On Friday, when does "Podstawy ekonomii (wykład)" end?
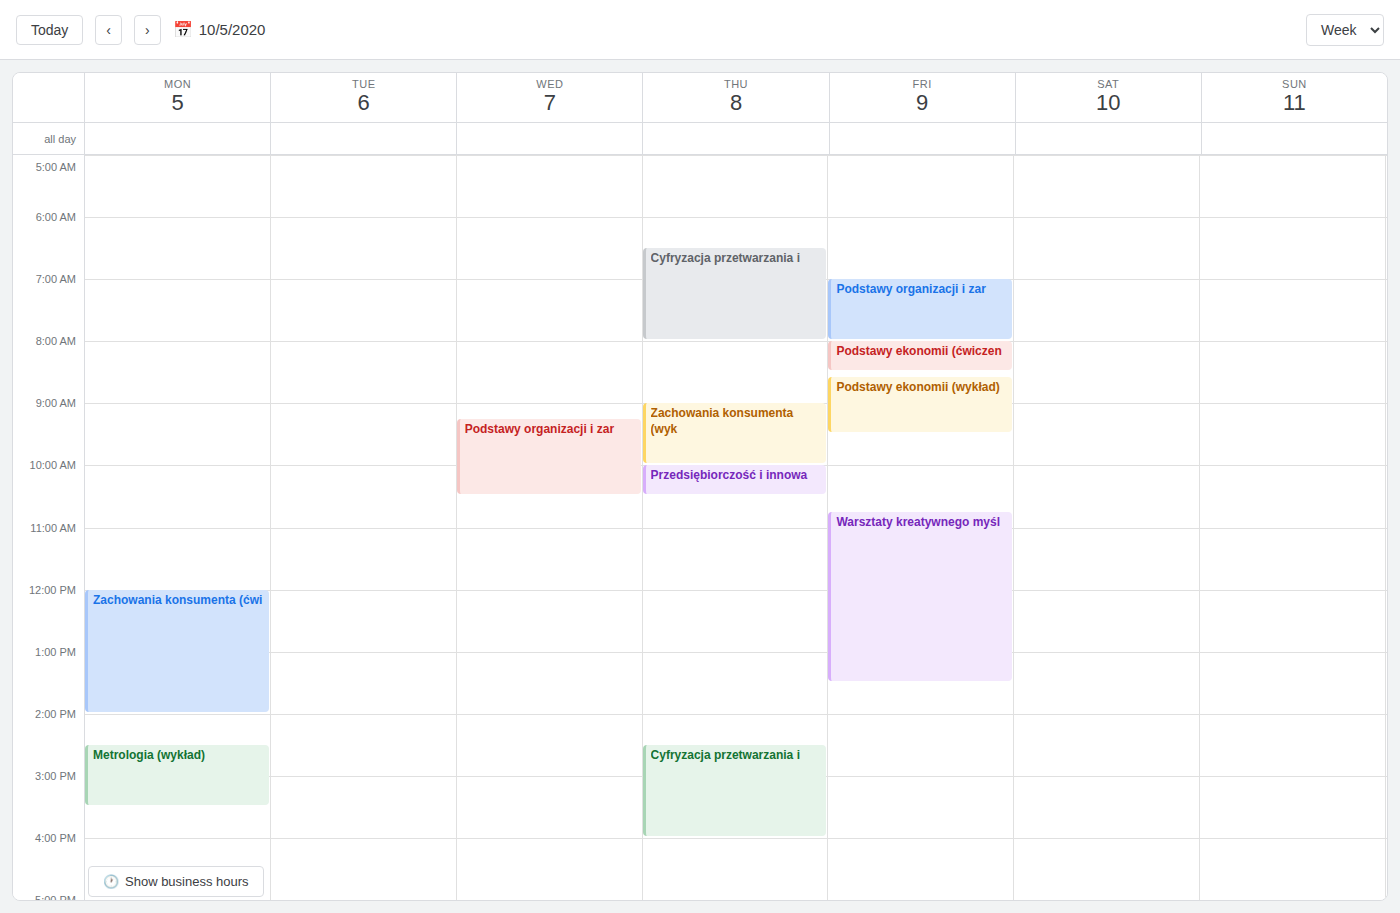
9:30 AM